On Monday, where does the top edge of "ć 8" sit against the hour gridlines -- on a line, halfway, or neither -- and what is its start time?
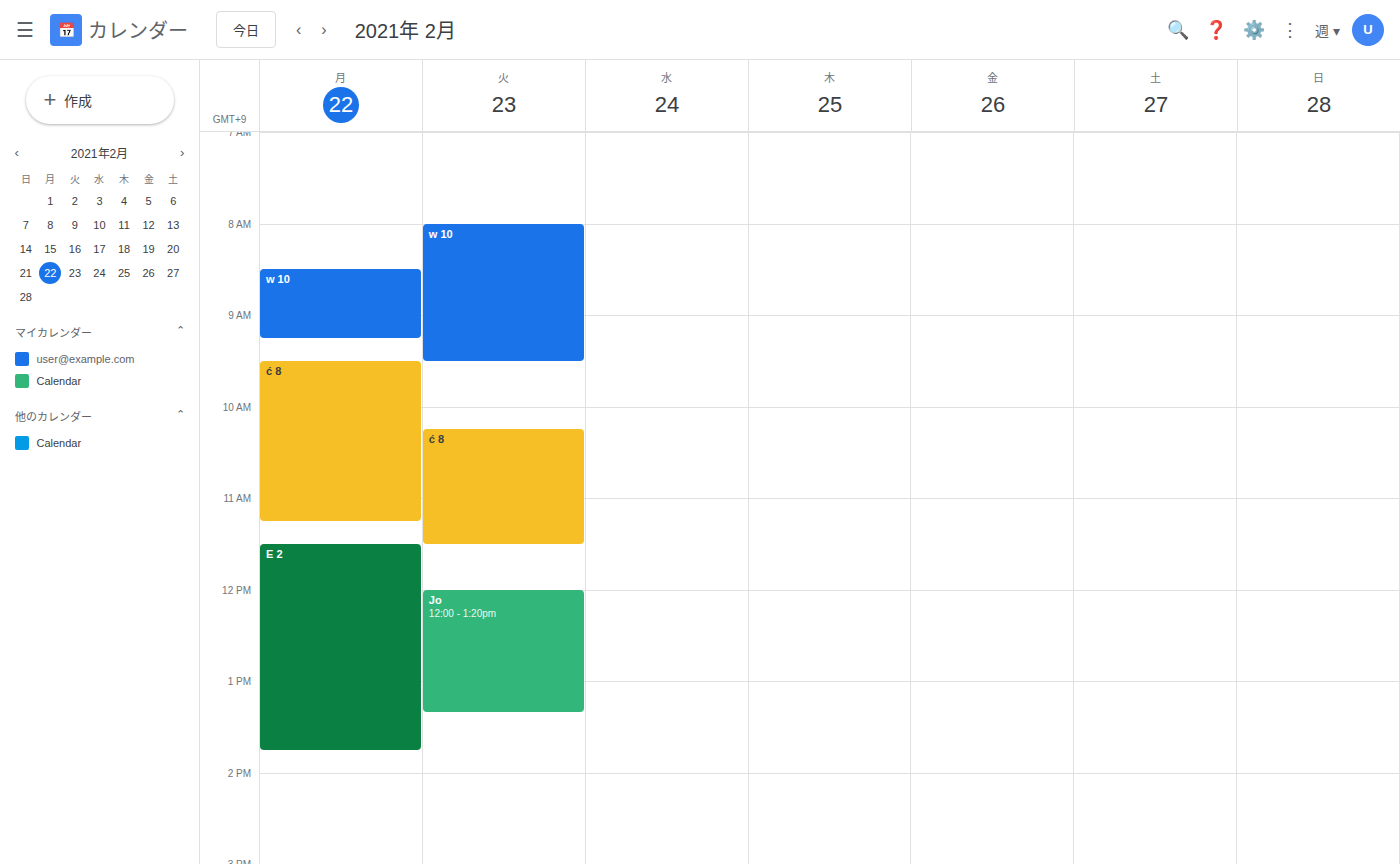
9:30 AM -- halfway between the 9 AM and 10 AM lines.